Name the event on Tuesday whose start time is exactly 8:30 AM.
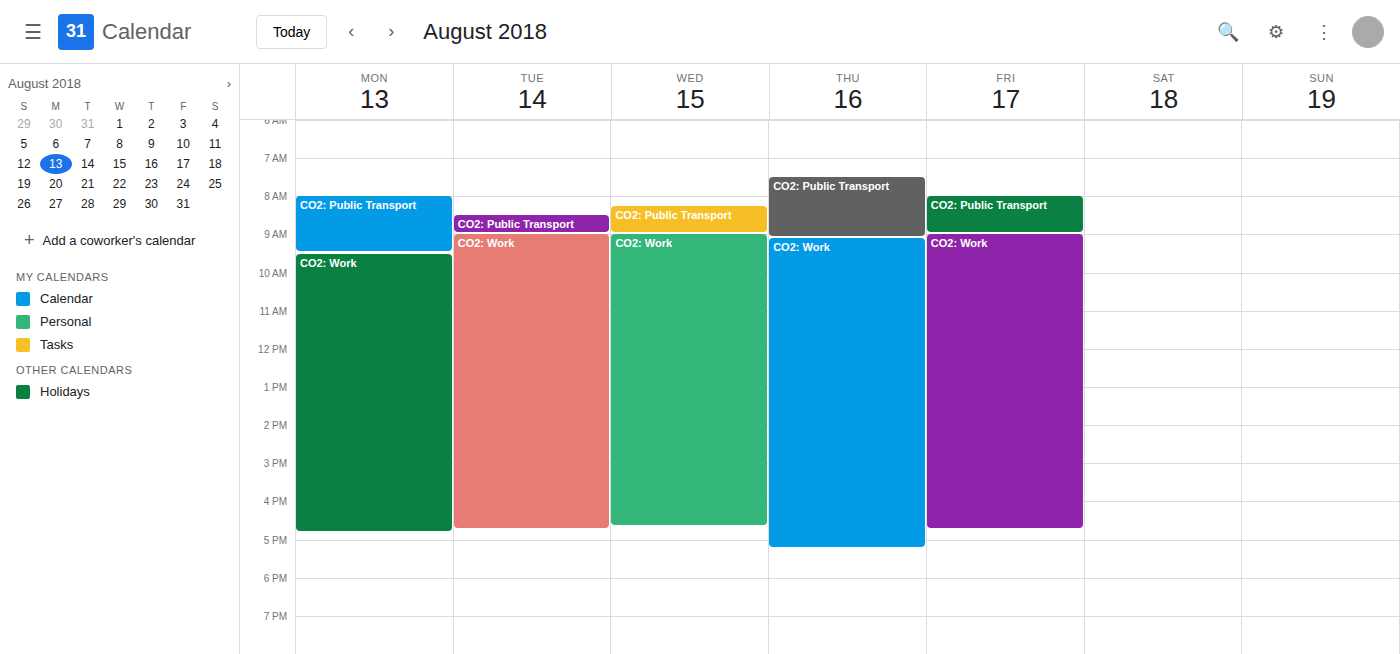
"CO2: Public Transport"